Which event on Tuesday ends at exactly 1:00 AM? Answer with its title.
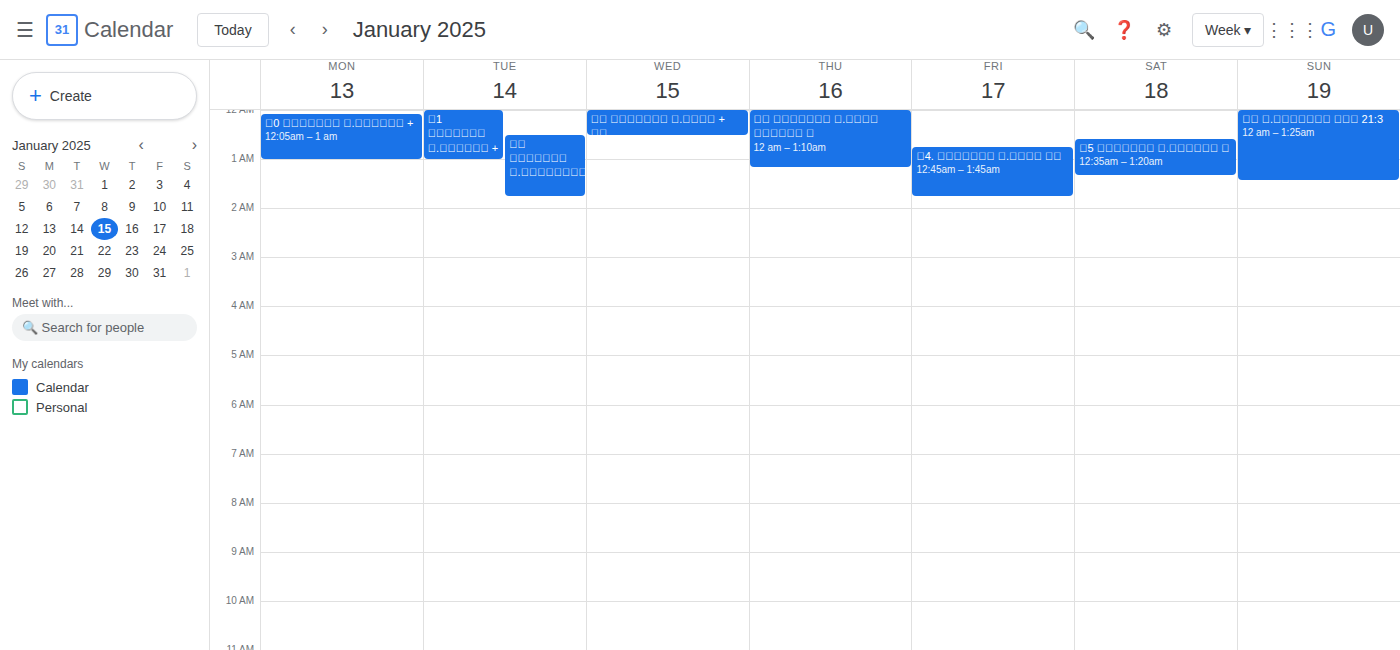
"౨1 పుష్యము బ.అష్టమి +"